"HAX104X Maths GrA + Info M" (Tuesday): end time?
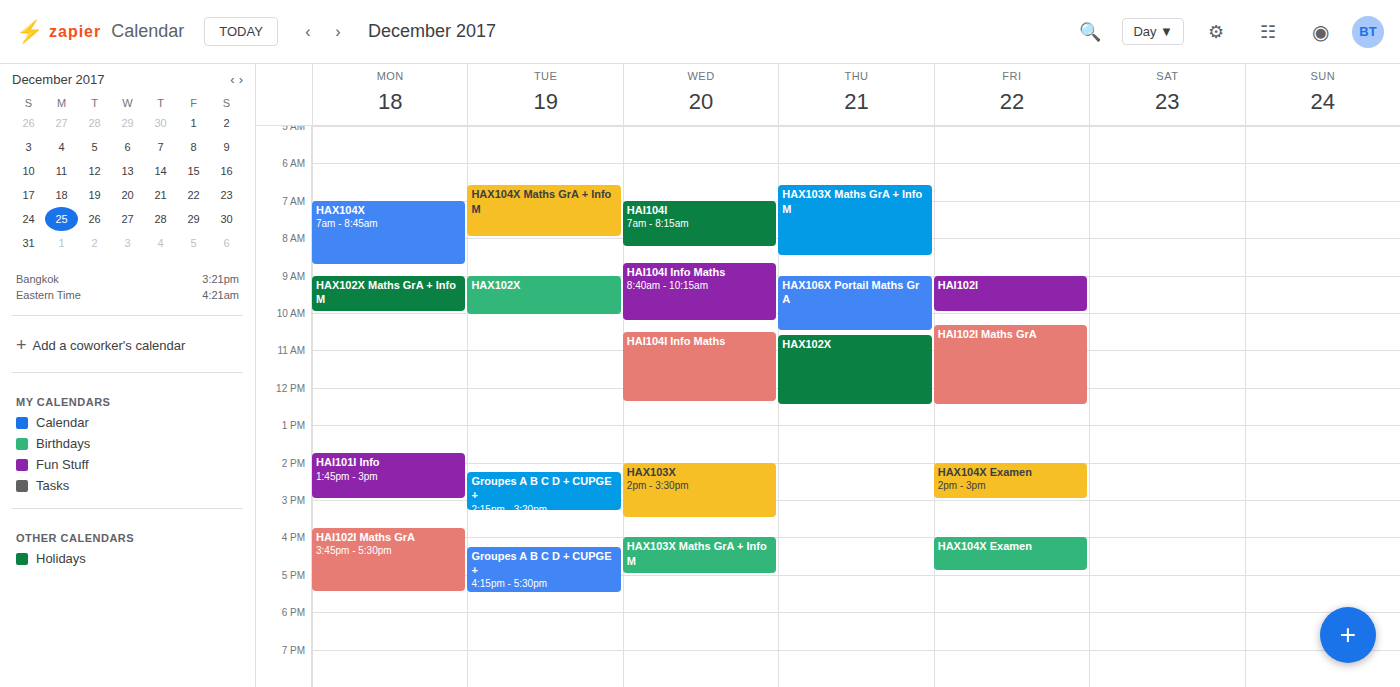
8:00 AM